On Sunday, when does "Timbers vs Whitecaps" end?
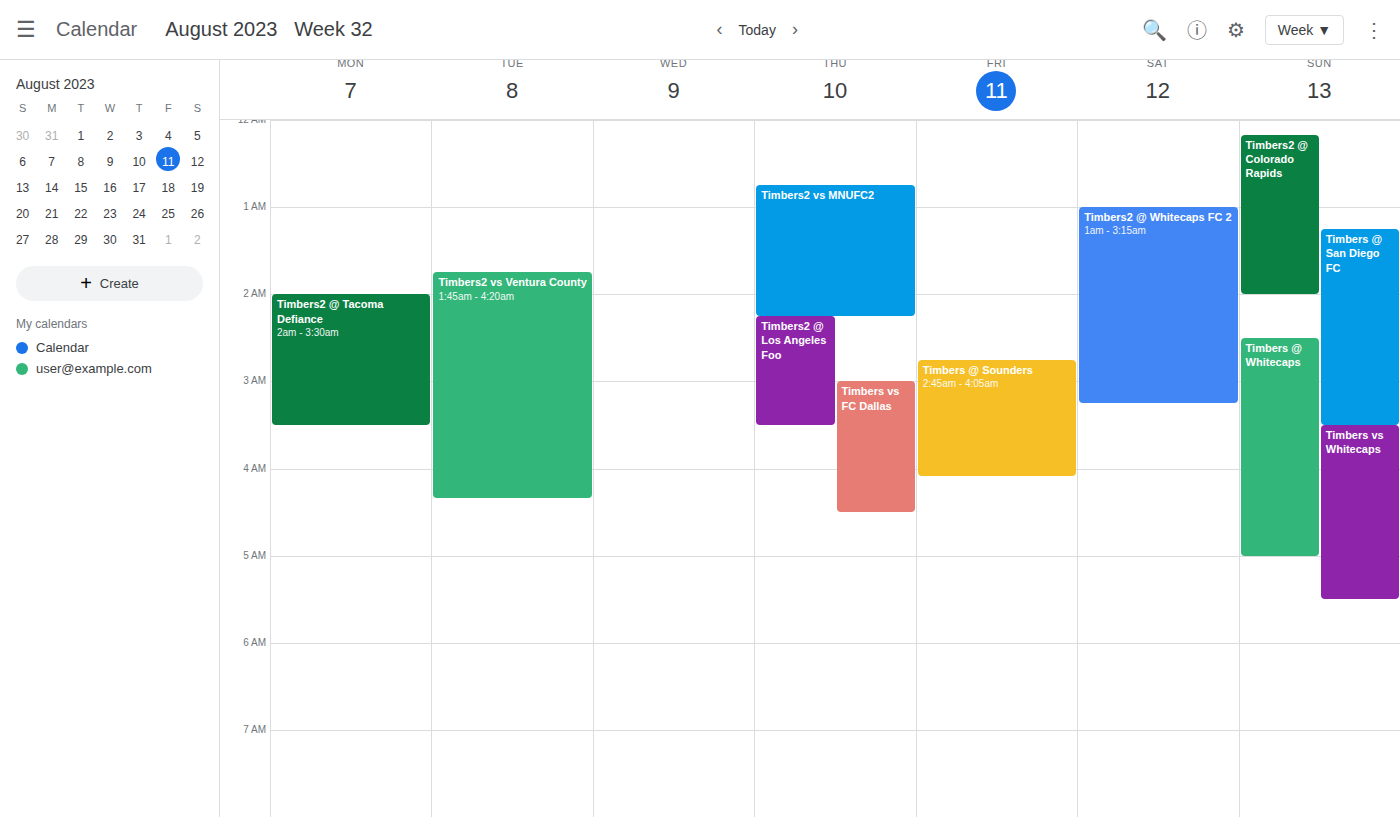
05:30